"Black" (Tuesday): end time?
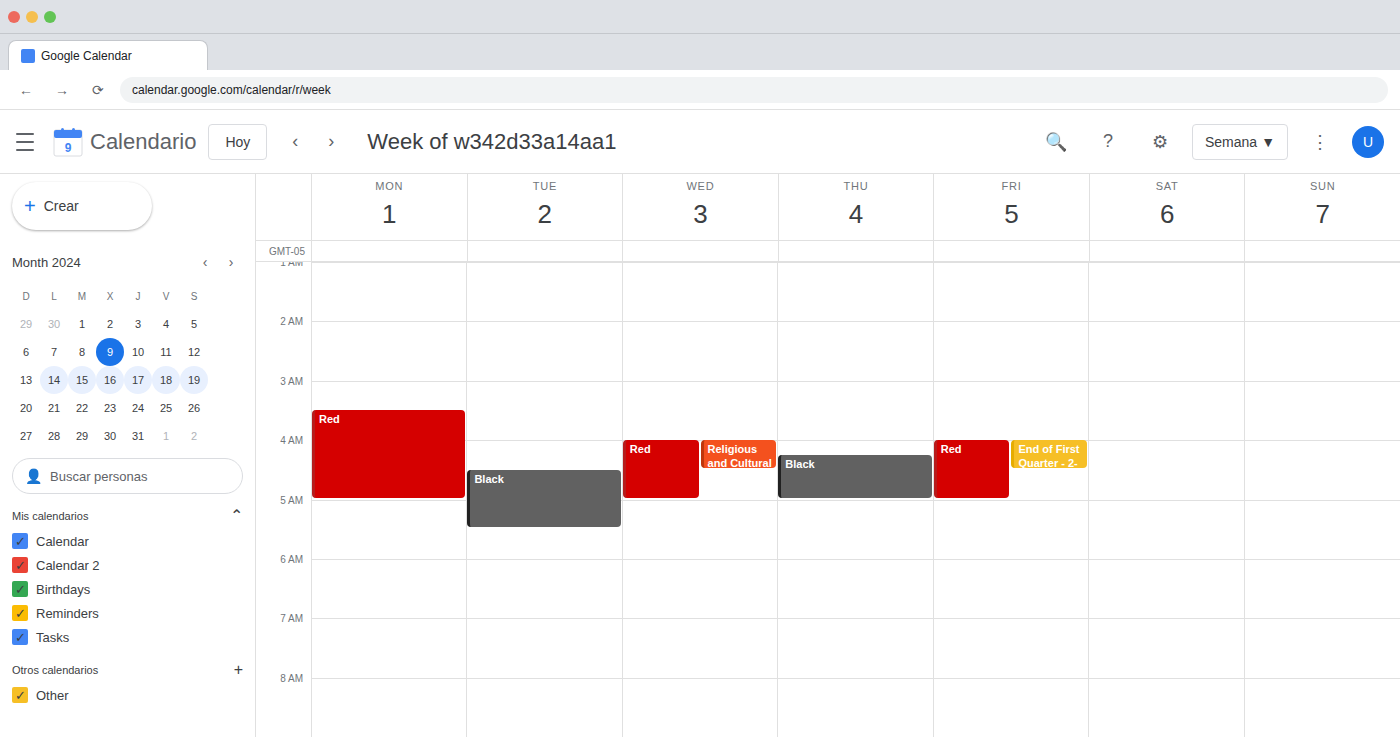
5:30 AM